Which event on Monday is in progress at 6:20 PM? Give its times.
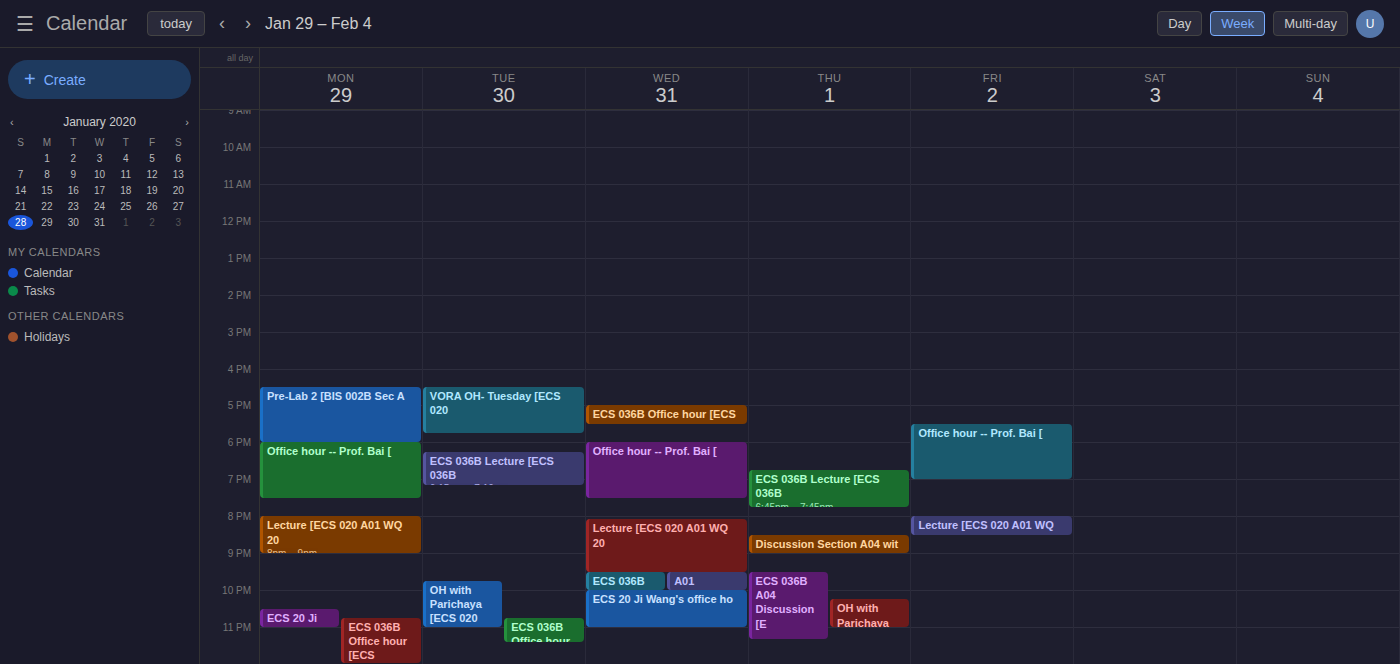
"Office hour -- Prof. Bai [", 6:00 PM to 7:30 PM